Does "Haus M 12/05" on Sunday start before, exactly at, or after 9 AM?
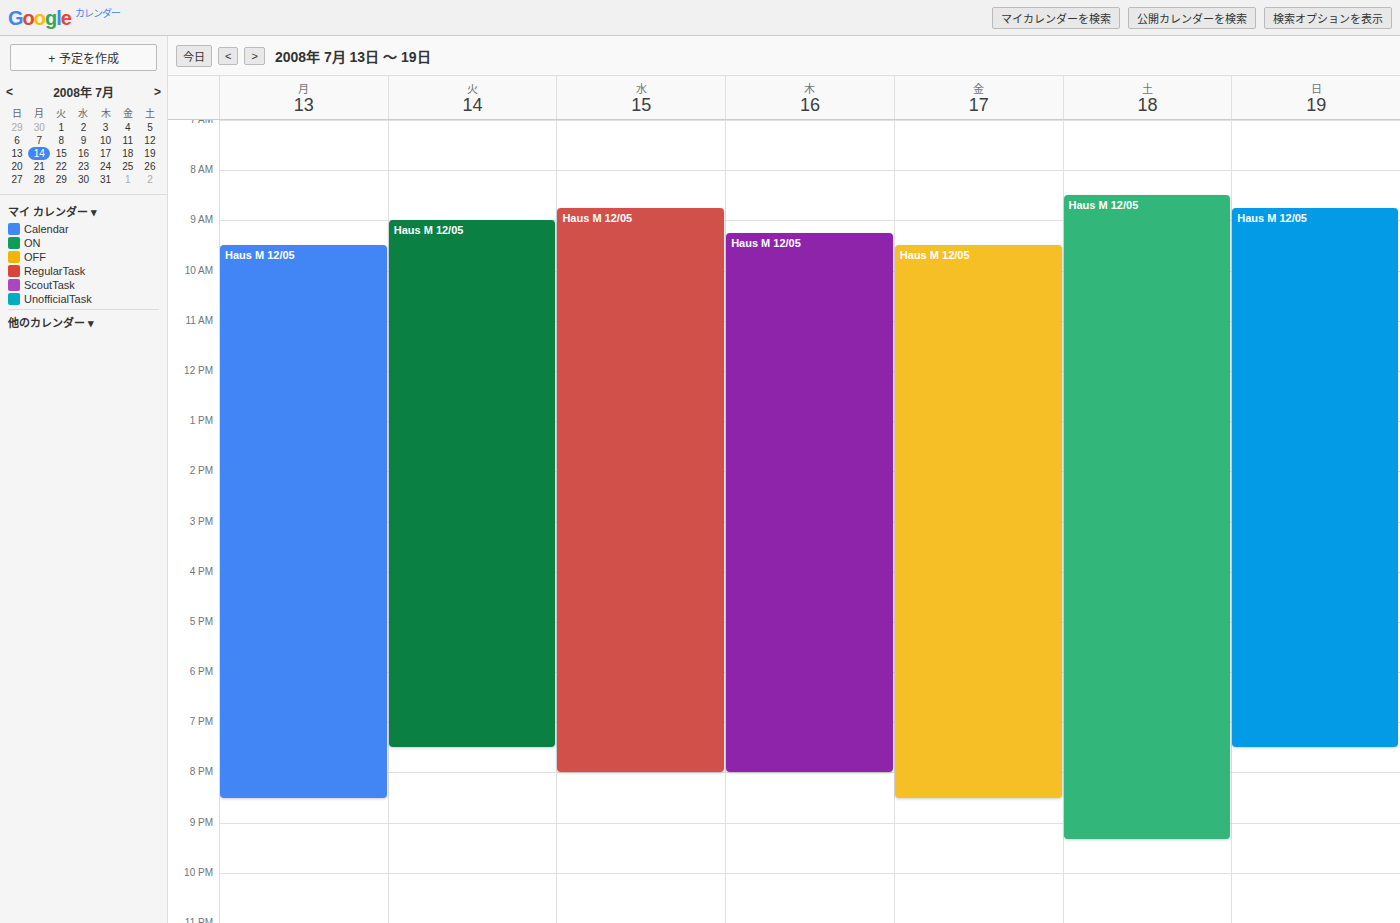
8:45 AM -- before 9 AM, 15 minutes above the 9 AM line.